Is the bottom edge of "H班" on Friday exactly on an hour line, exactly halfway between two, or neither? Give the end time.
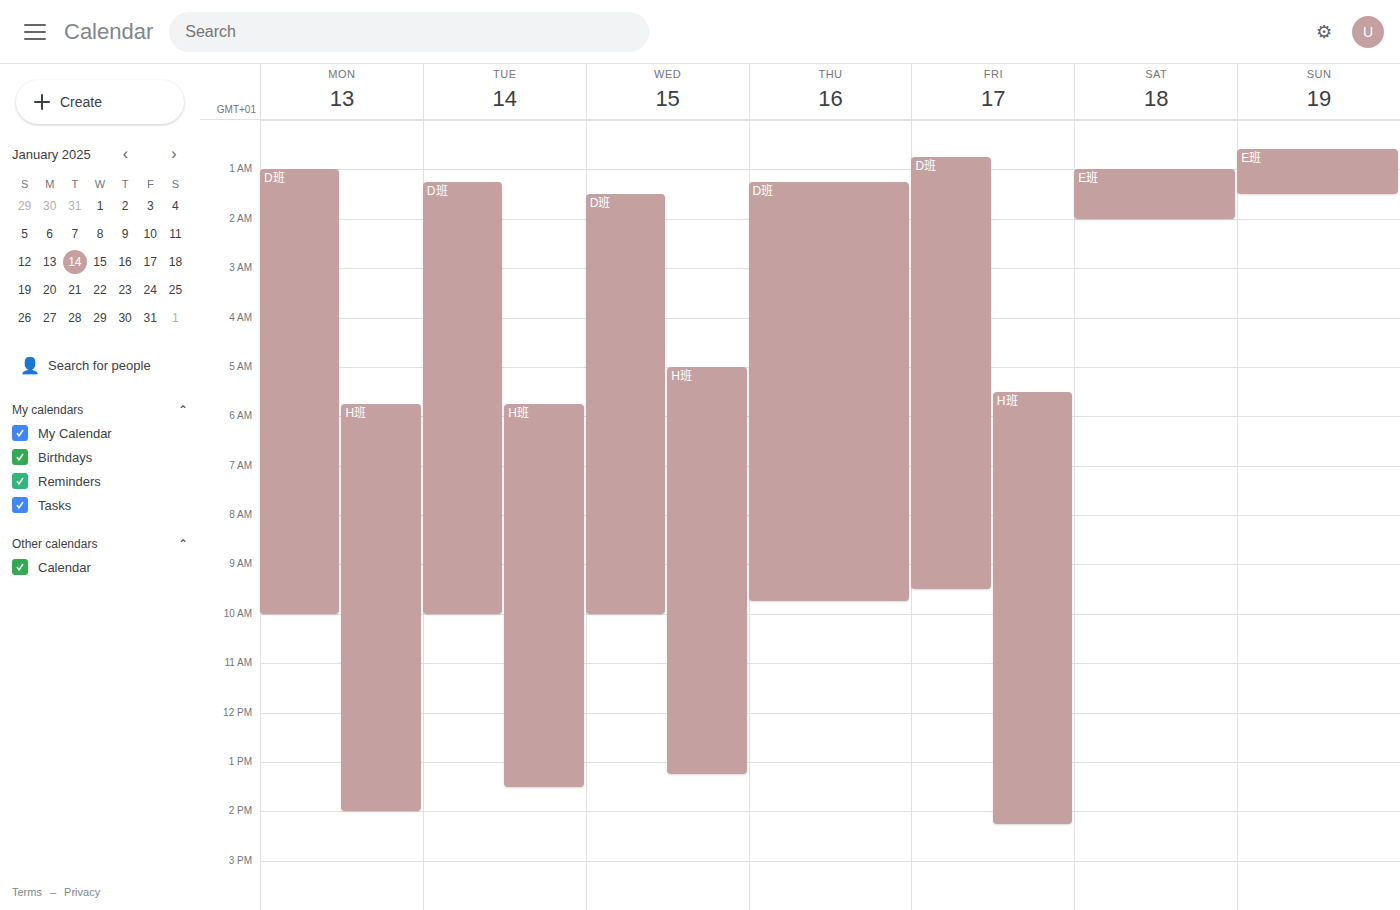
2:15 PM -- neither: a quarter of the way from the 2 PM line to the 3 PM line.